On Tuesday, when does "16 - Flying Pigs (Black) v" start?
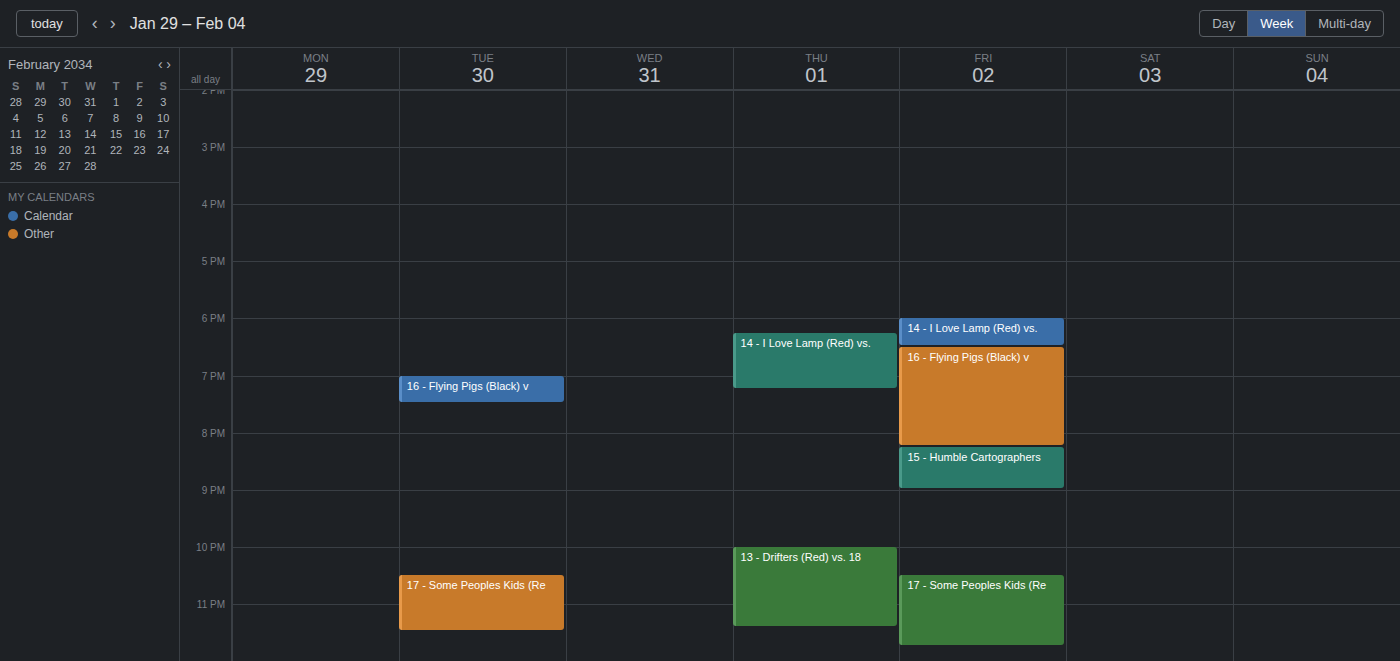
7:00 PM